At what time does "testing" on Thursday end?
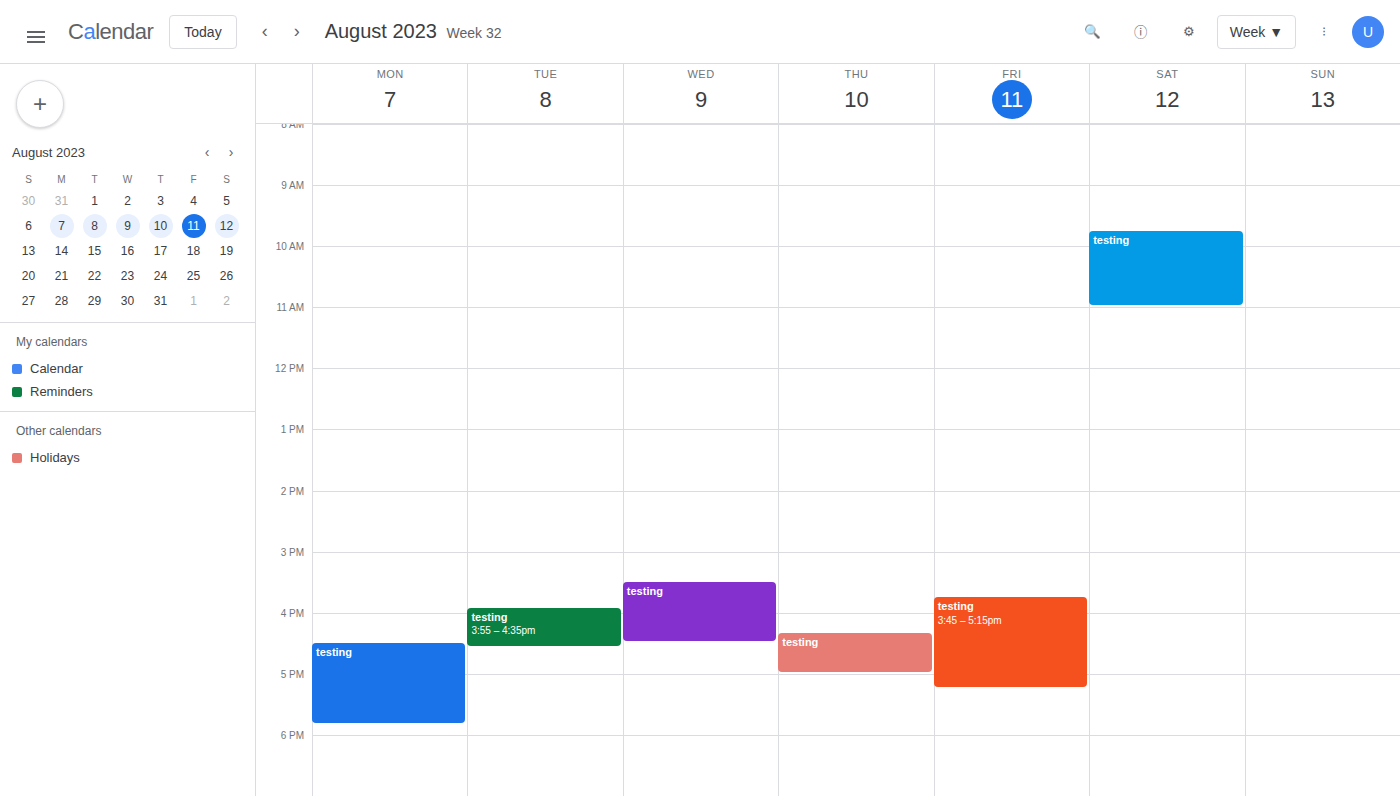
5:00 PM